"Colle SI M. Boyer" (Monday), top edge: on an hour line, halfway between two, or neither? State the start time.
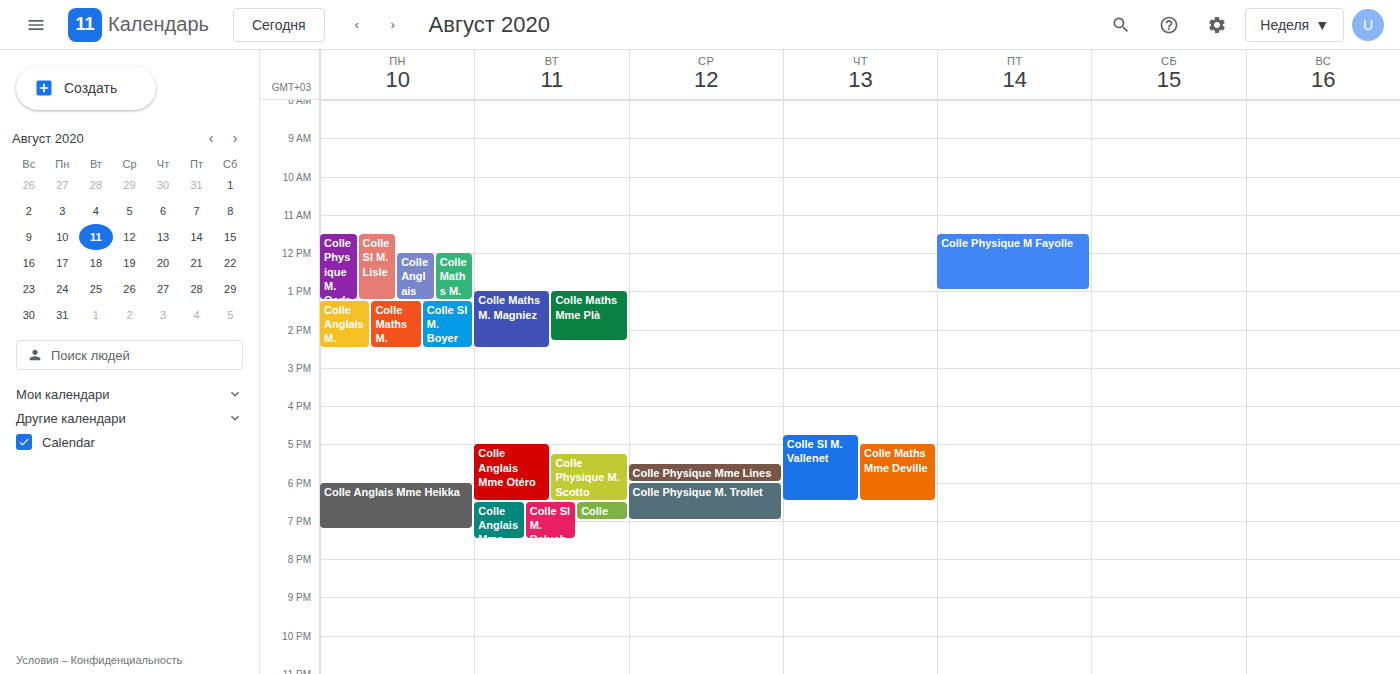
1:15 PM -- neither: a quarter of the way from the 1 PM line to the 2 PM line.